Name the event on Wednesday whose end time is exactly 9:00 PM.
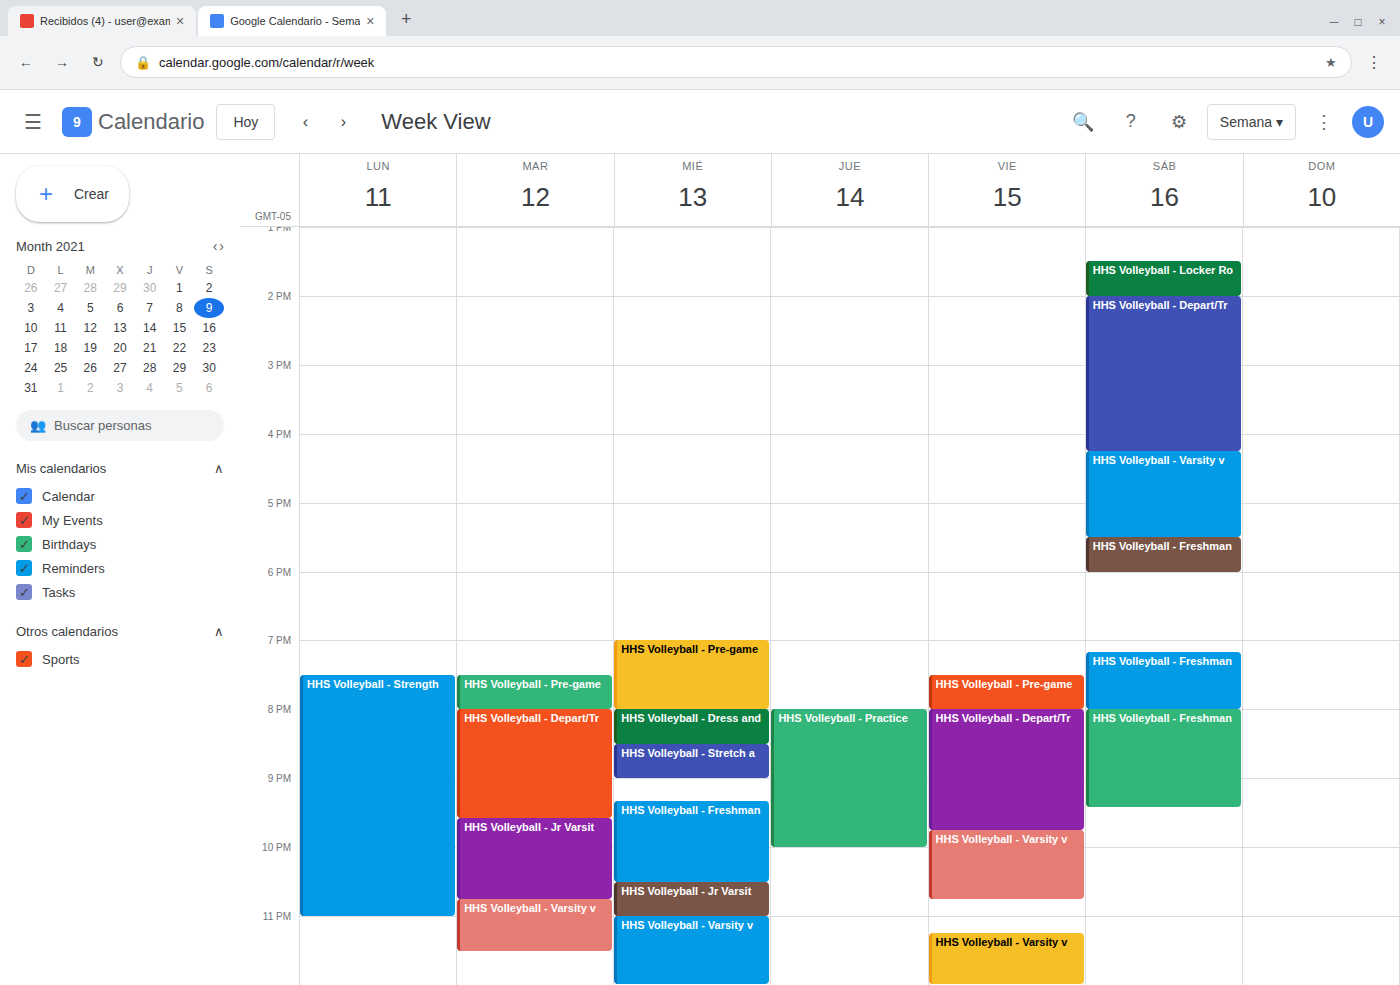
"HHS Volleyball - Stretch a"